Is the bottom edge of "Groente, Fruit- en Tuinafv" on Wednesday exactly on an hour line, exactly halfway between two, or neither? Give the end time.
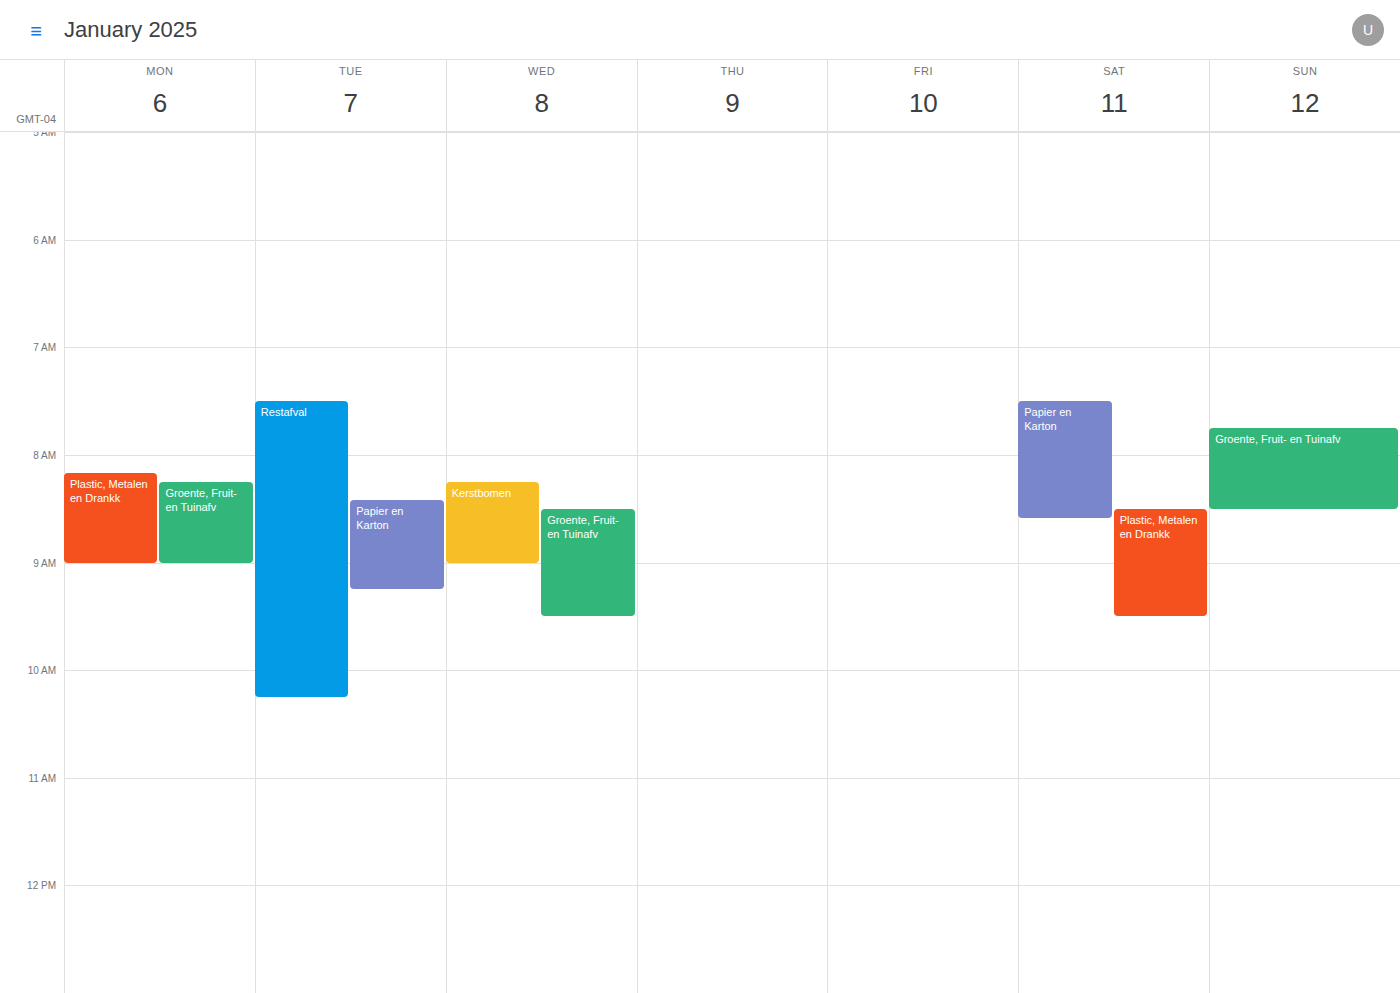
9:30 AM -- halfway between the 9 AM and 10 AM lines.